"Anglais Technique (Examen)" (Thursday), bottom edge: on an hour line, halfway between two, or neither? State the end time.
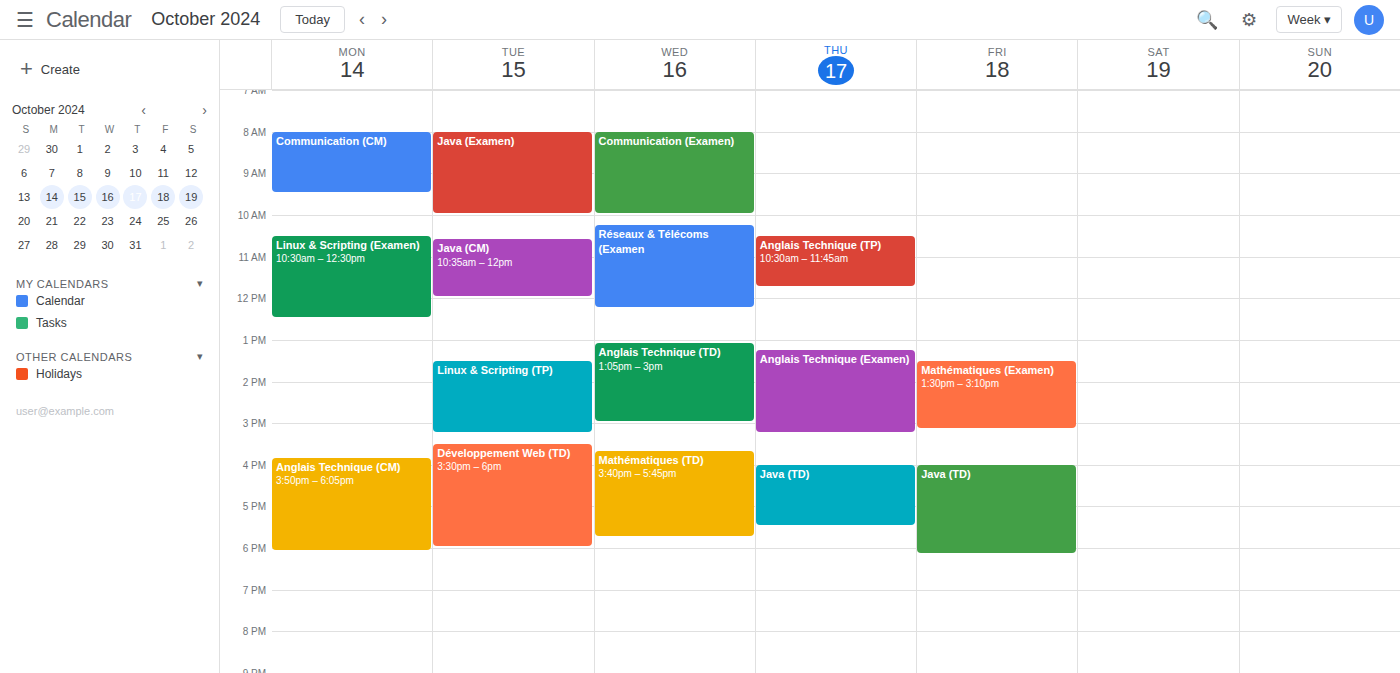
3:15 PM -- neither: a quarter of the way from the 3 PM line to the 4 PM line.